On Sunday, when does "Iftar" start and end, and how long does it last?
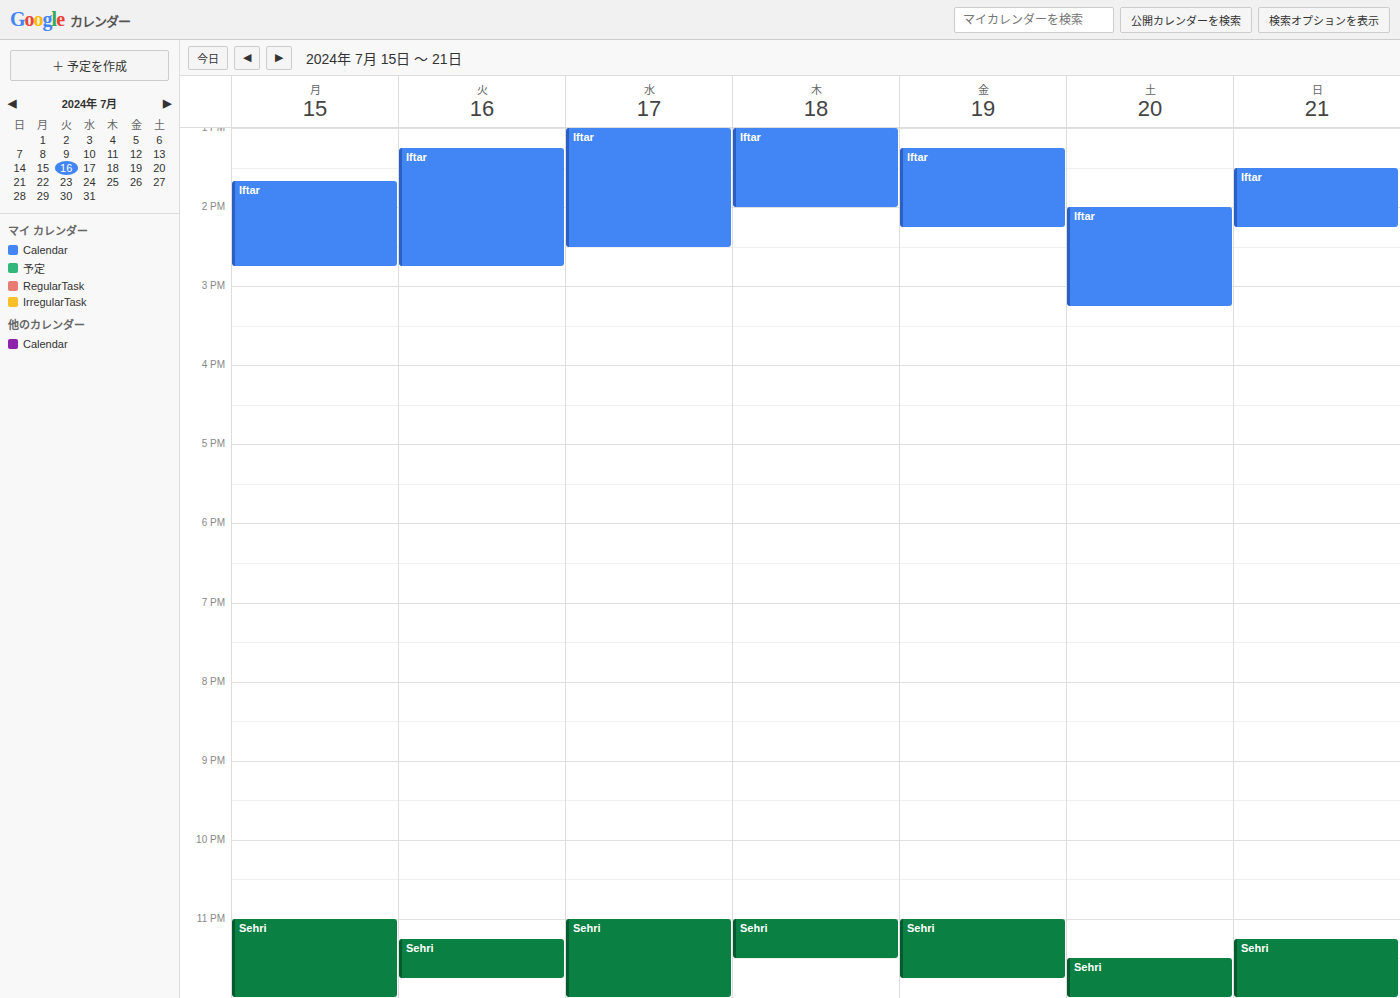
1:30 PM to 2:15 PM, 45 minutes